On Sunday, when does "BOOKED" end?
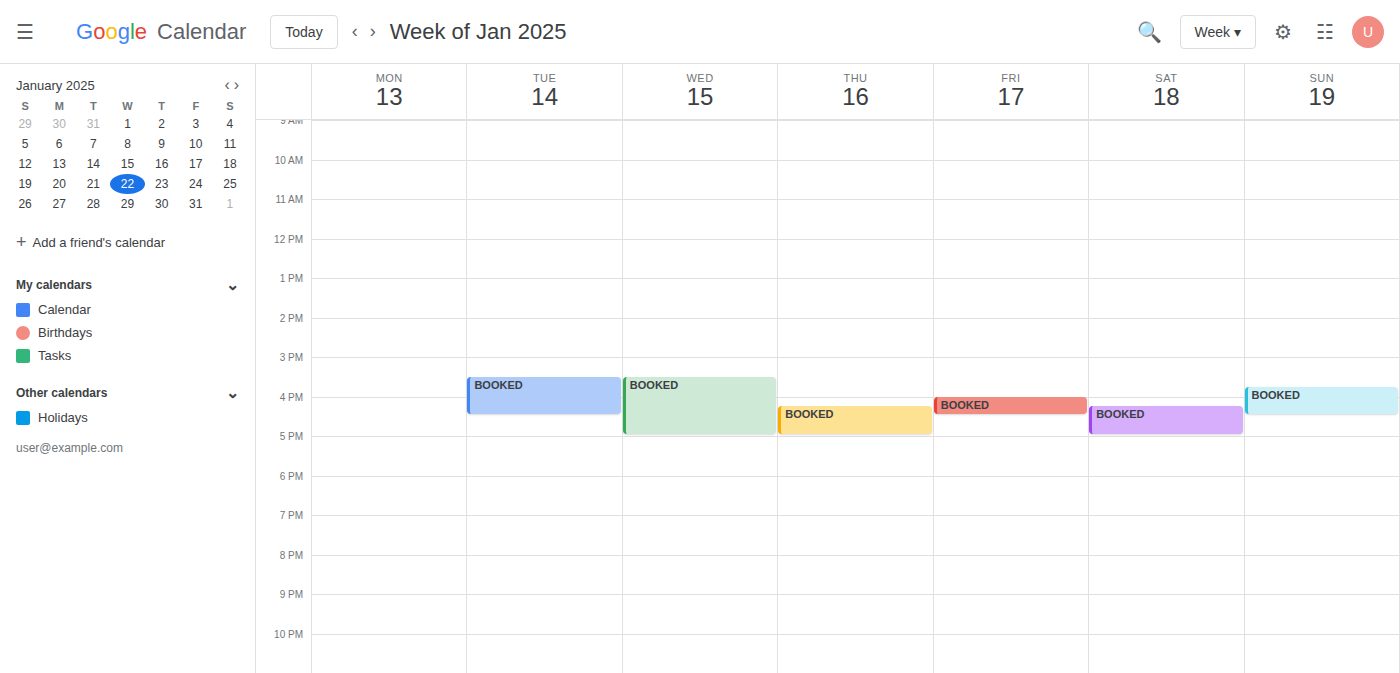
4:30 PM